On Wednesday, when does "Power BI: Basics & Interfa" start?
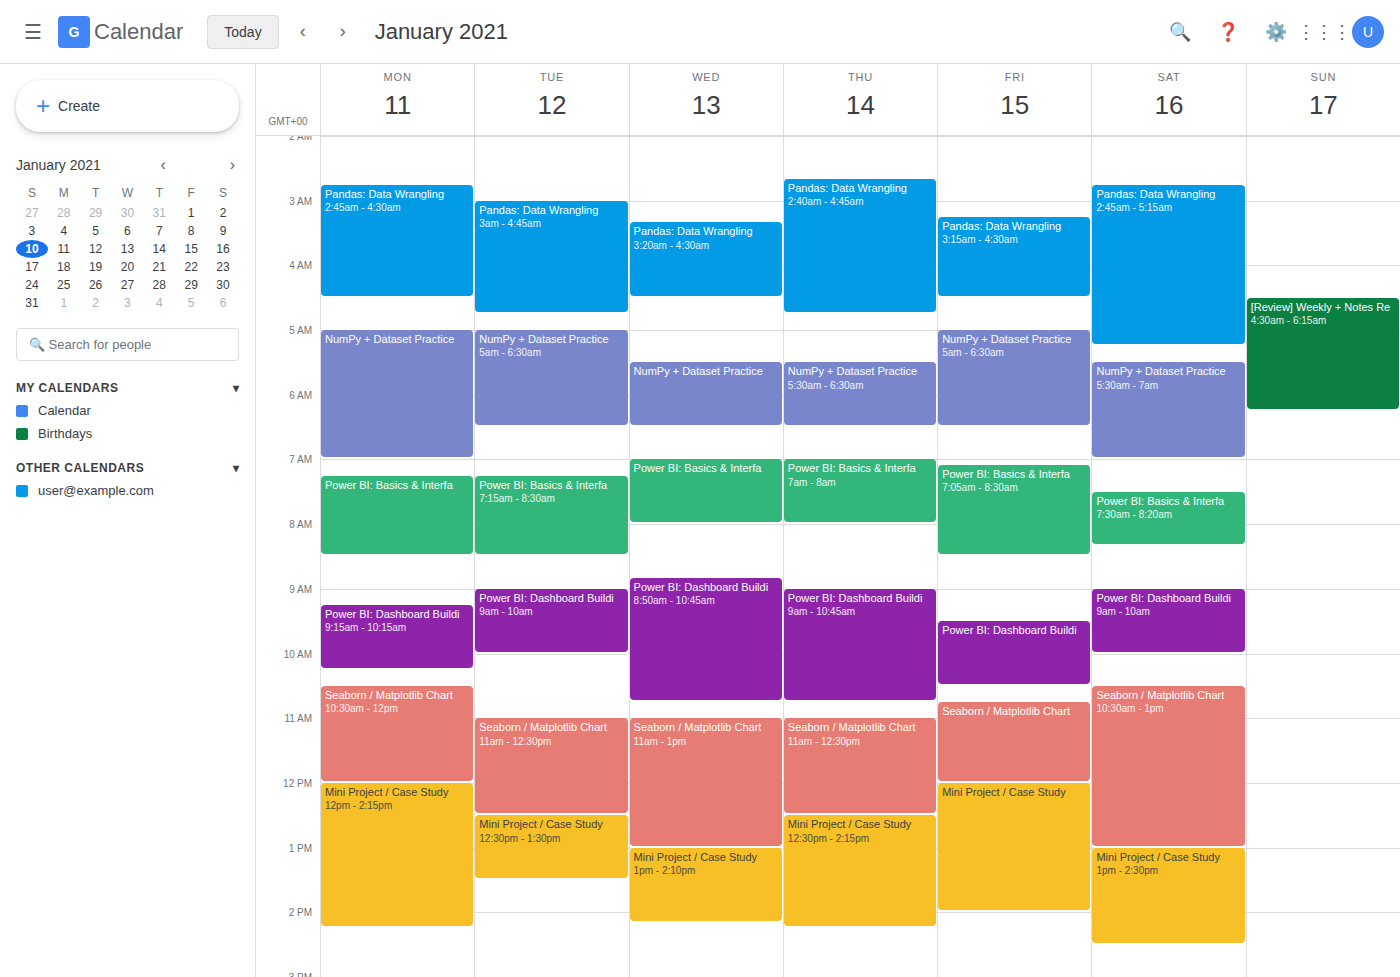
7:00 AM